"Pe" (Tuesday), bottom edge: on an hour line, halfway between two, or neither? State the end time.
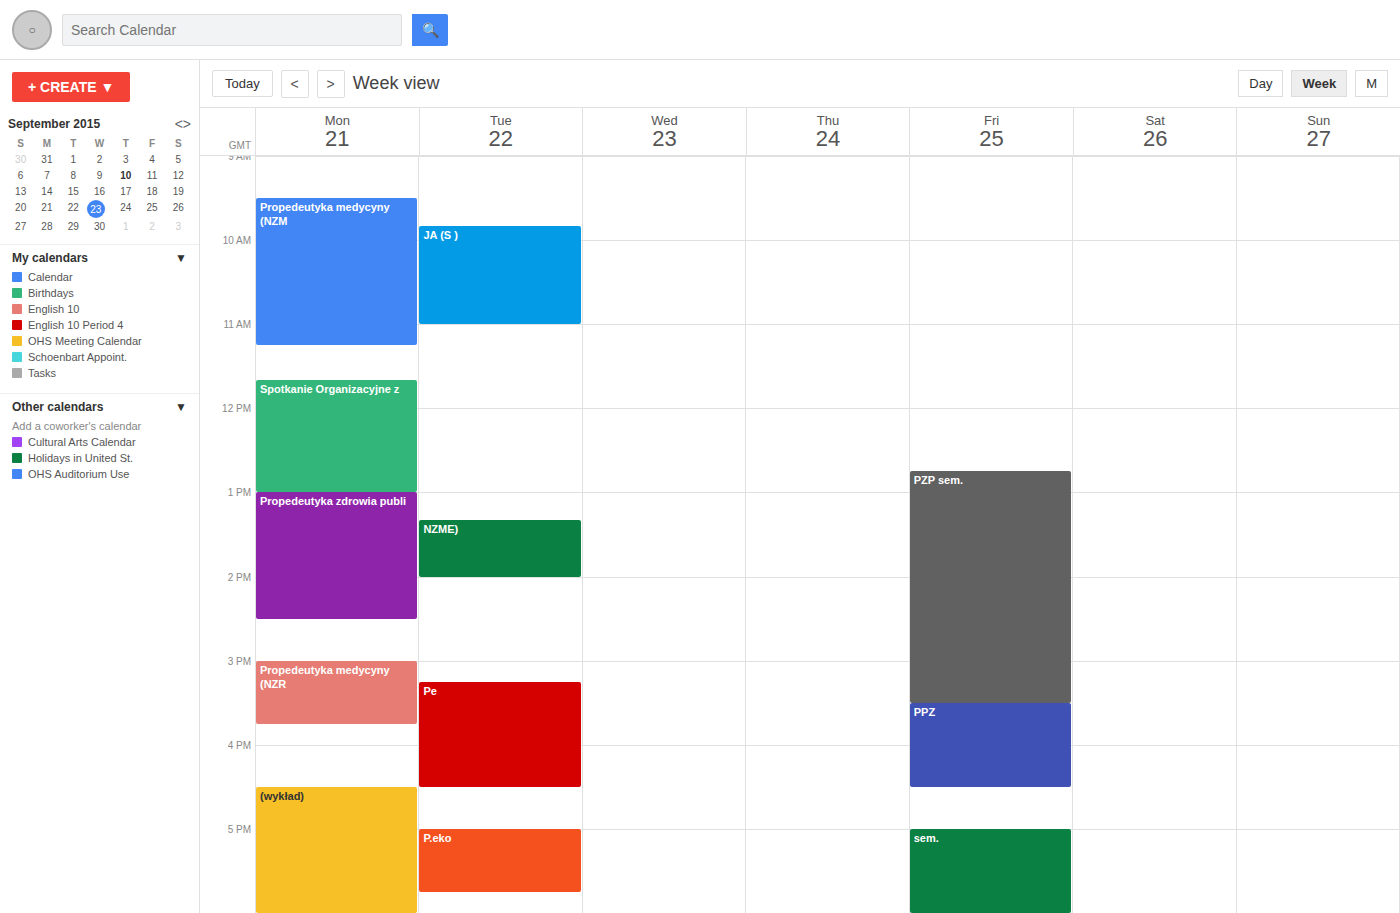
4:30 PM -- halfway between the 4 PM and 5 PM lines.